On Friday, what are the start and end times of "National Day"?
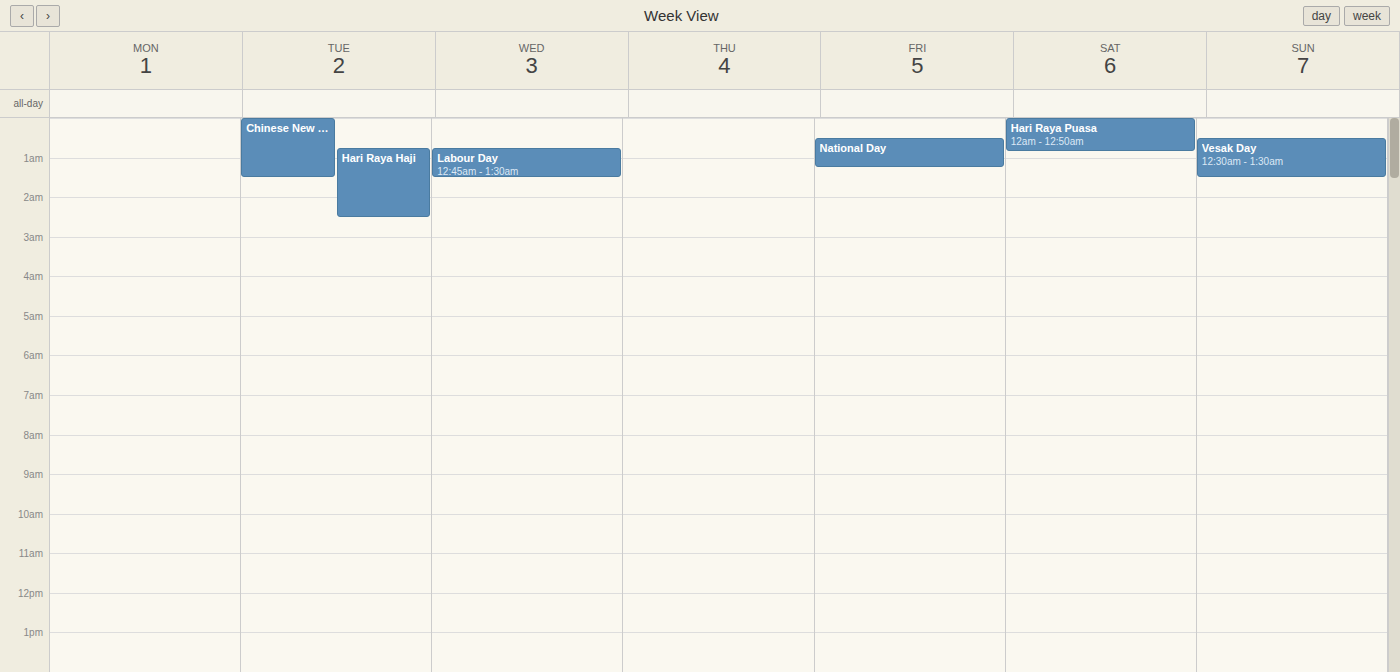
00:30 to 01:15